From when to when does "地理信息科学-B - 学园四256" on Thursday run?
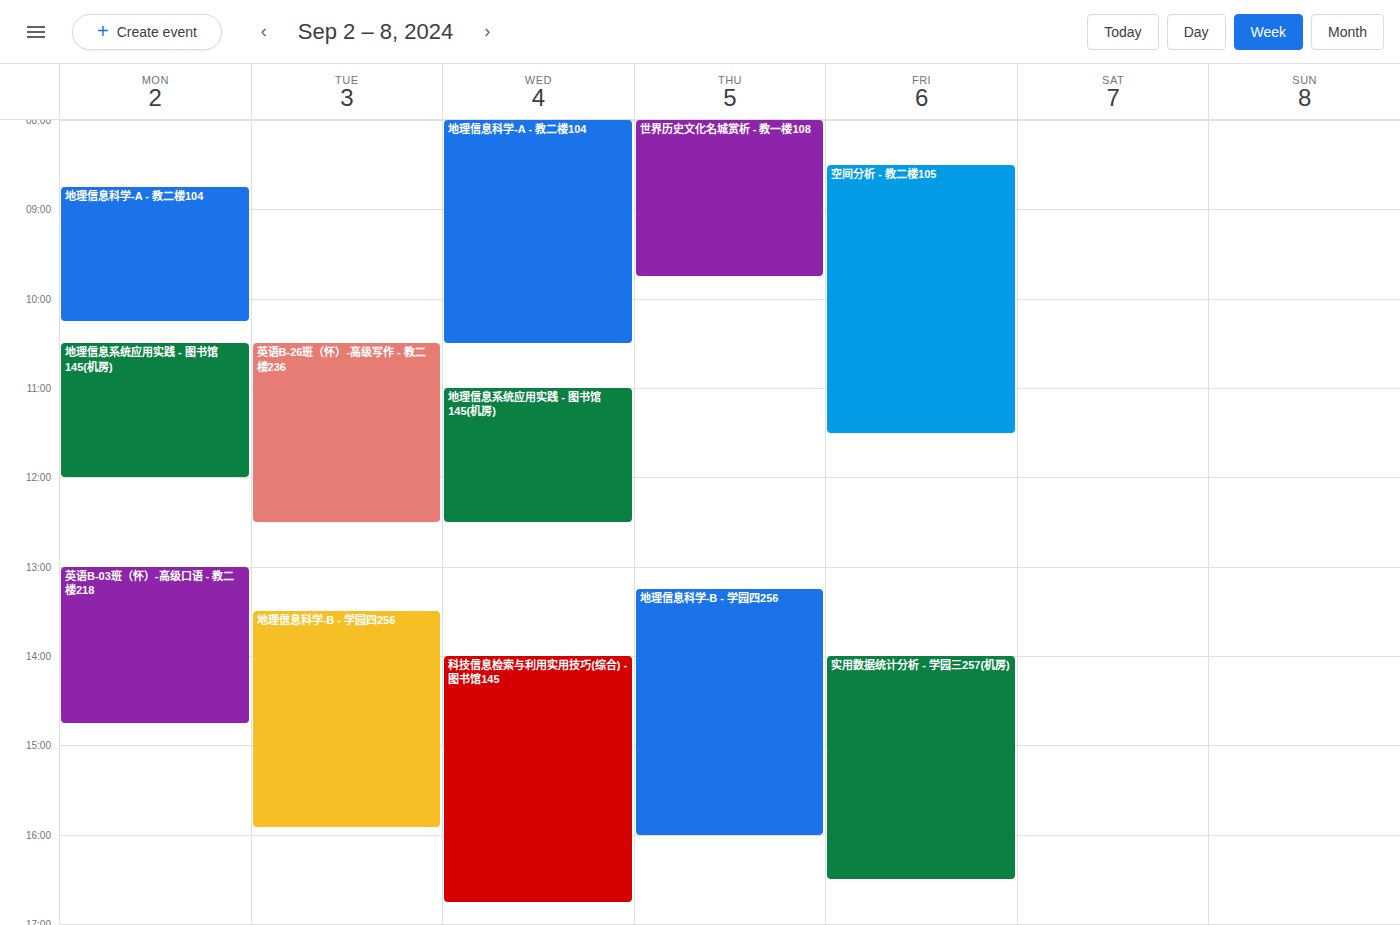
1:15 PM to 4:00 PM